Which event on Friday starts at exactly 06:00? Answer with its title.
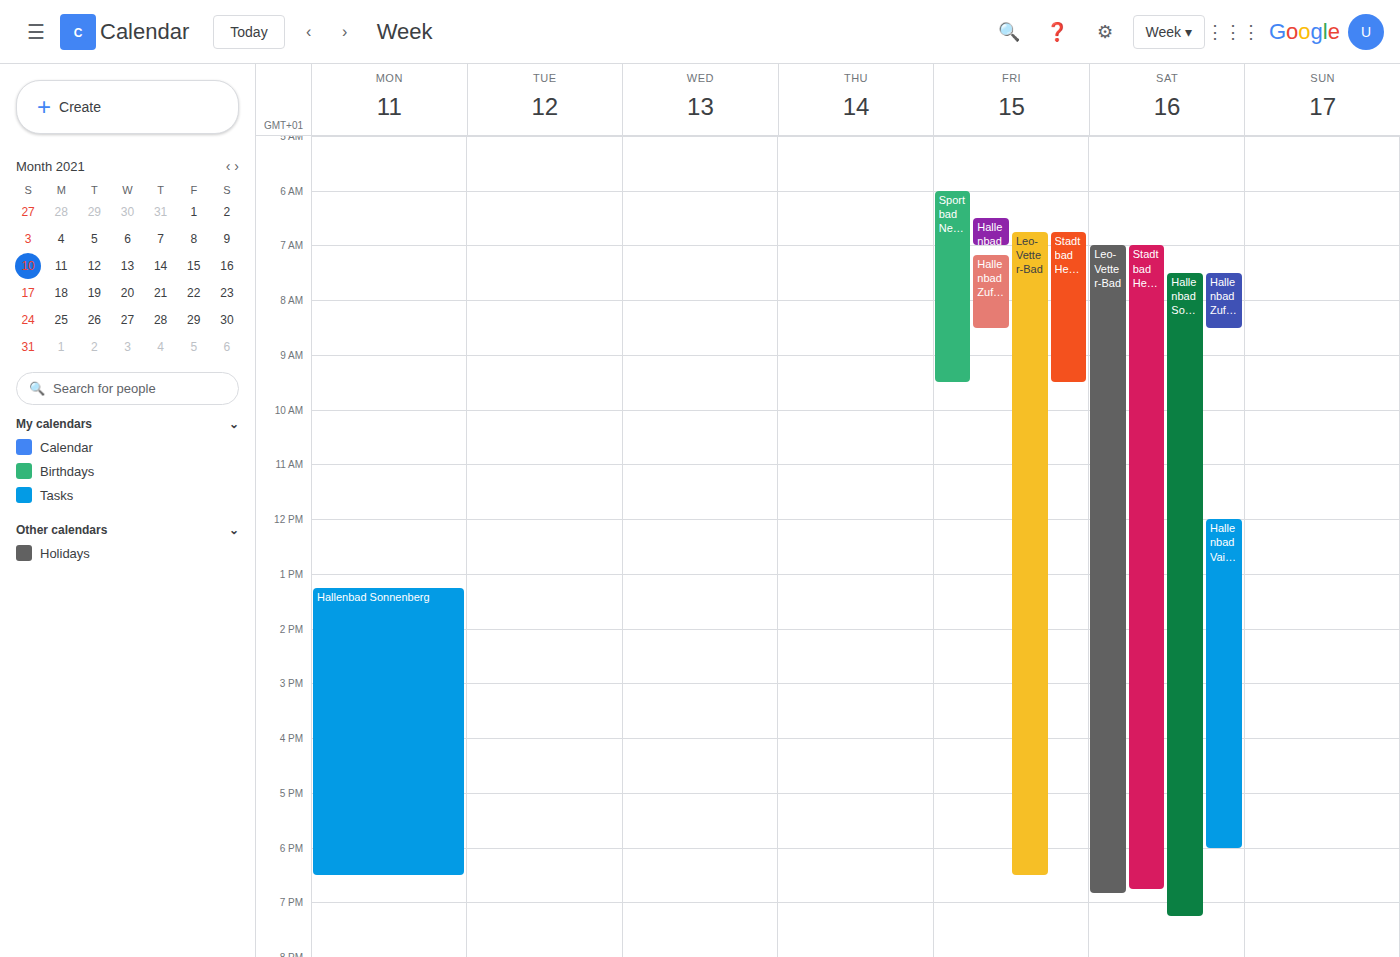
"Sportbad NeckarPark"